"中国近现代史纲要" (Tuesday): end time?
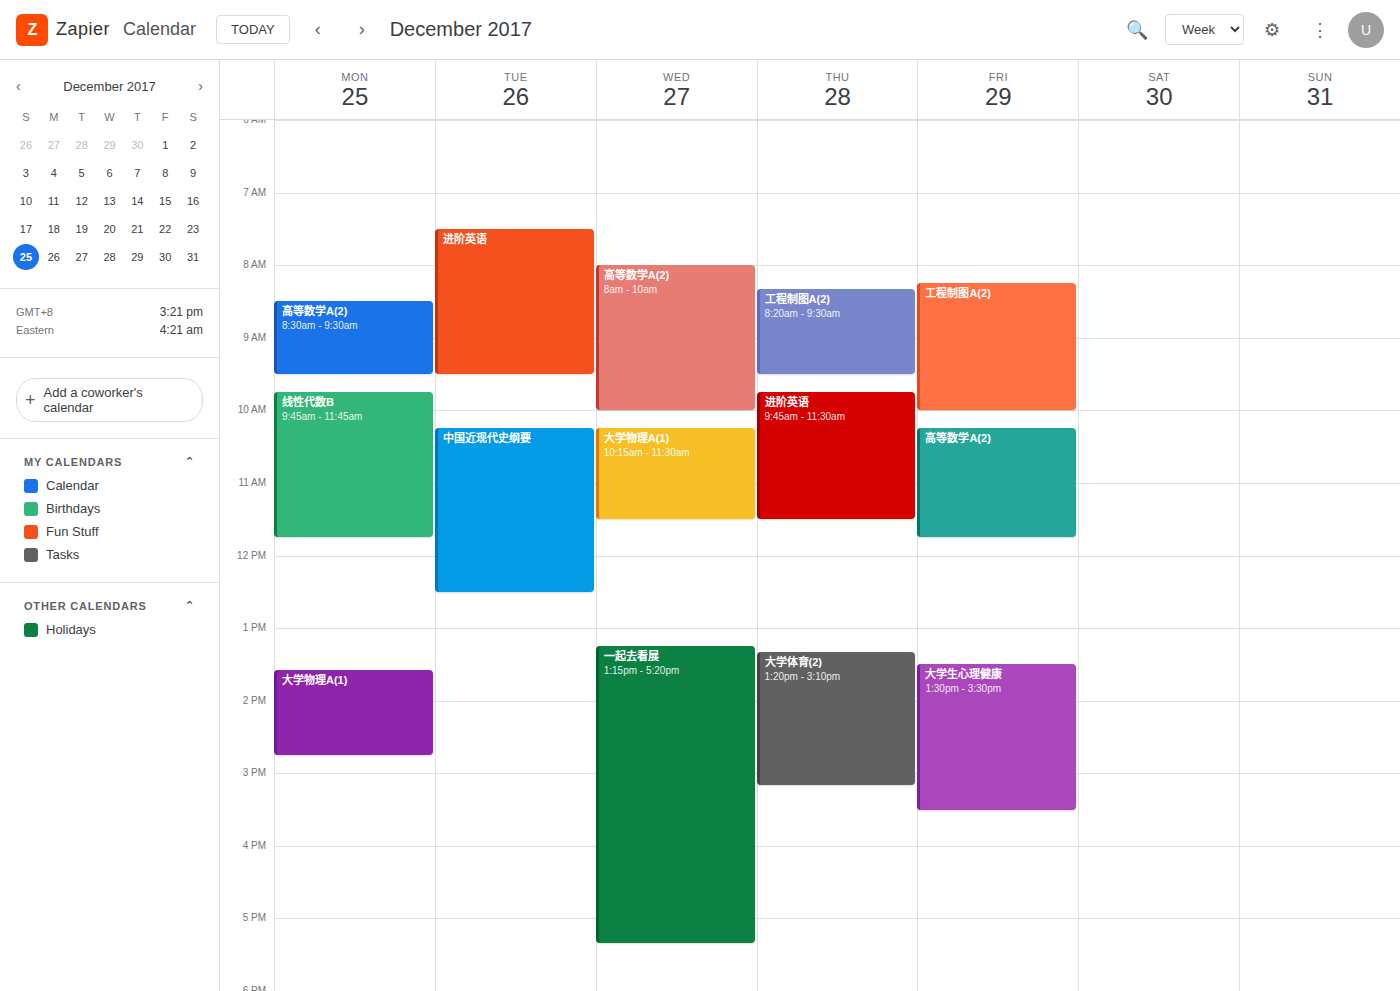
12:30 PM